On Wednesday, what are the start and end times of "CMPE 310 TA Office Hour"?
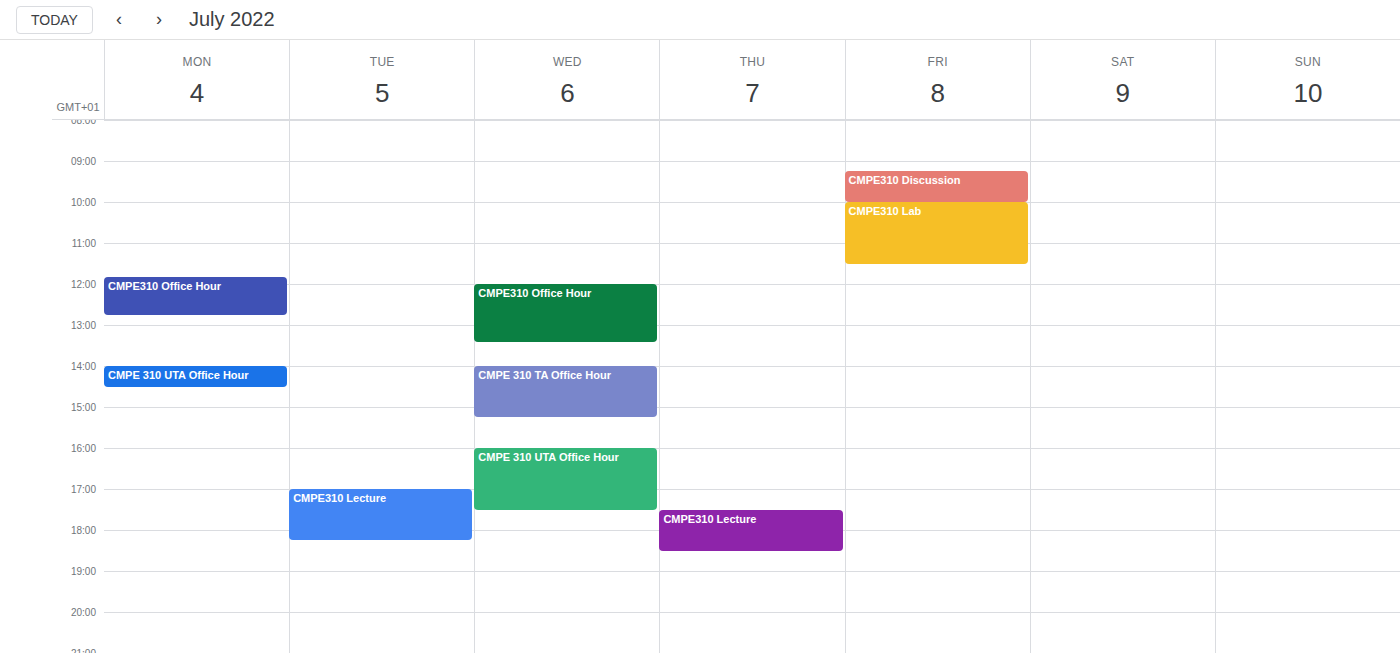
2:00 PM to 3:15 PM